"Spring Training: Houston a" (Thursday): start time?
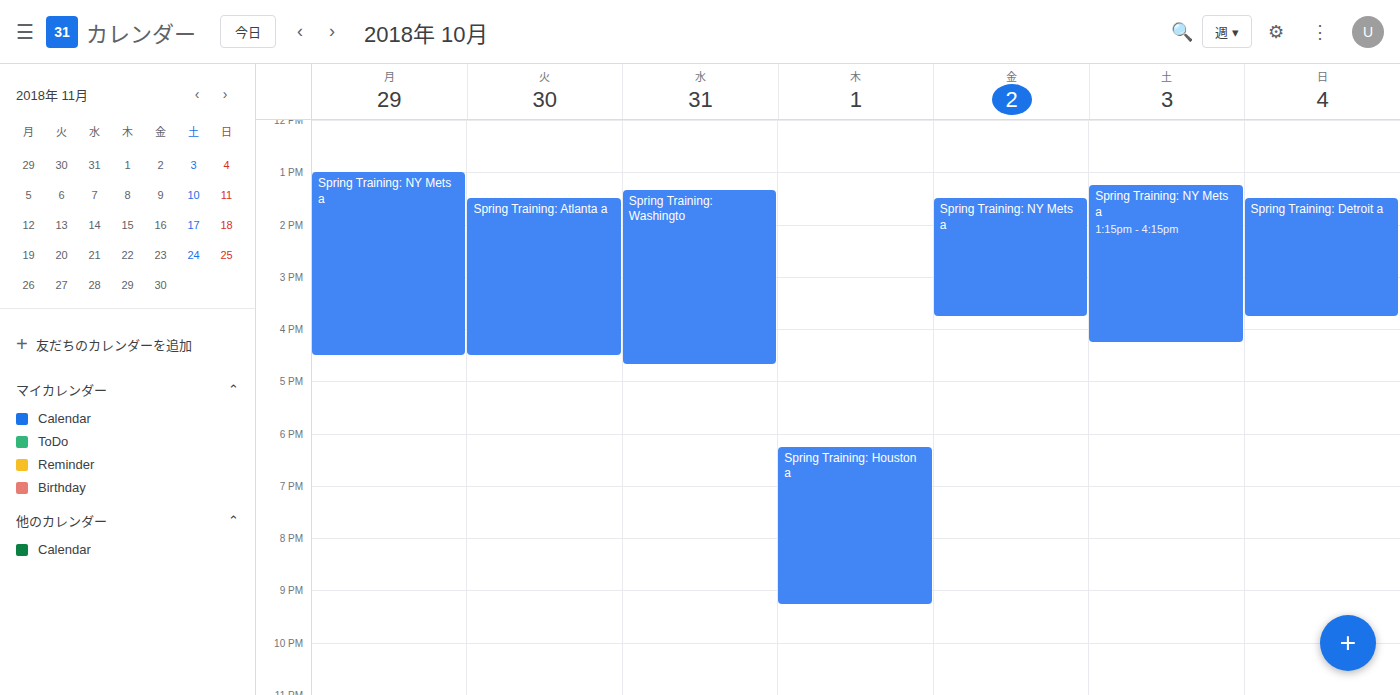
6:15 PM